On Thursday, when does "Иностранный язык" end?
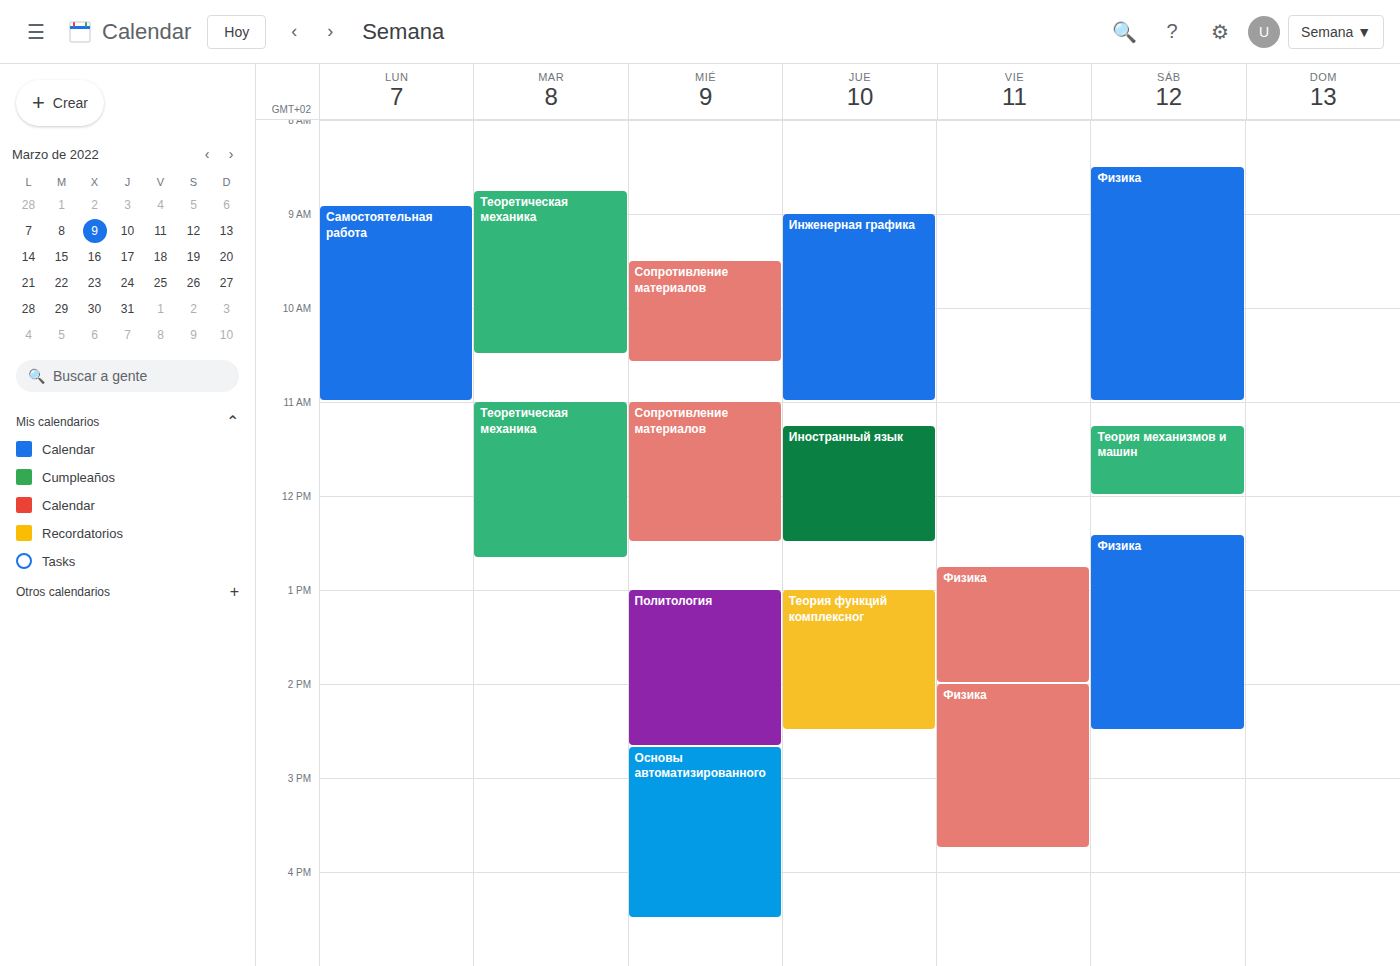
12:30 PM